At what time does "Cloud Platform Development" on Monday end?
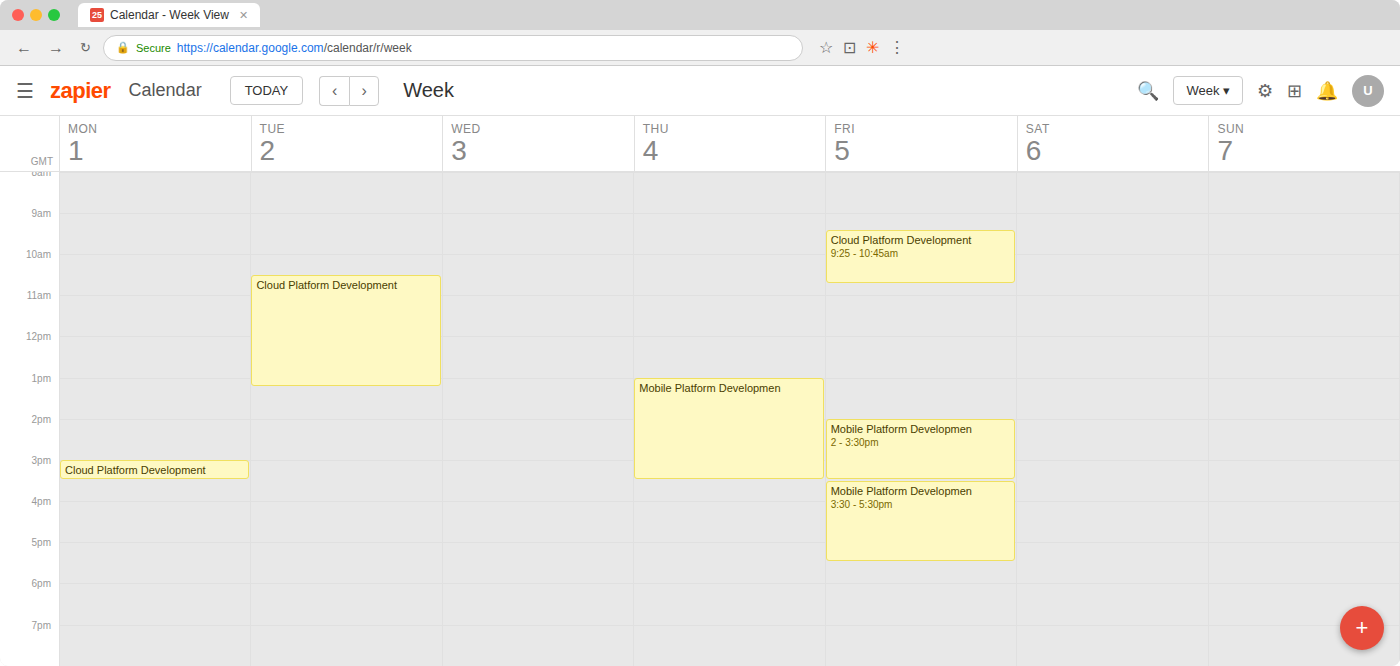
3:30 PM